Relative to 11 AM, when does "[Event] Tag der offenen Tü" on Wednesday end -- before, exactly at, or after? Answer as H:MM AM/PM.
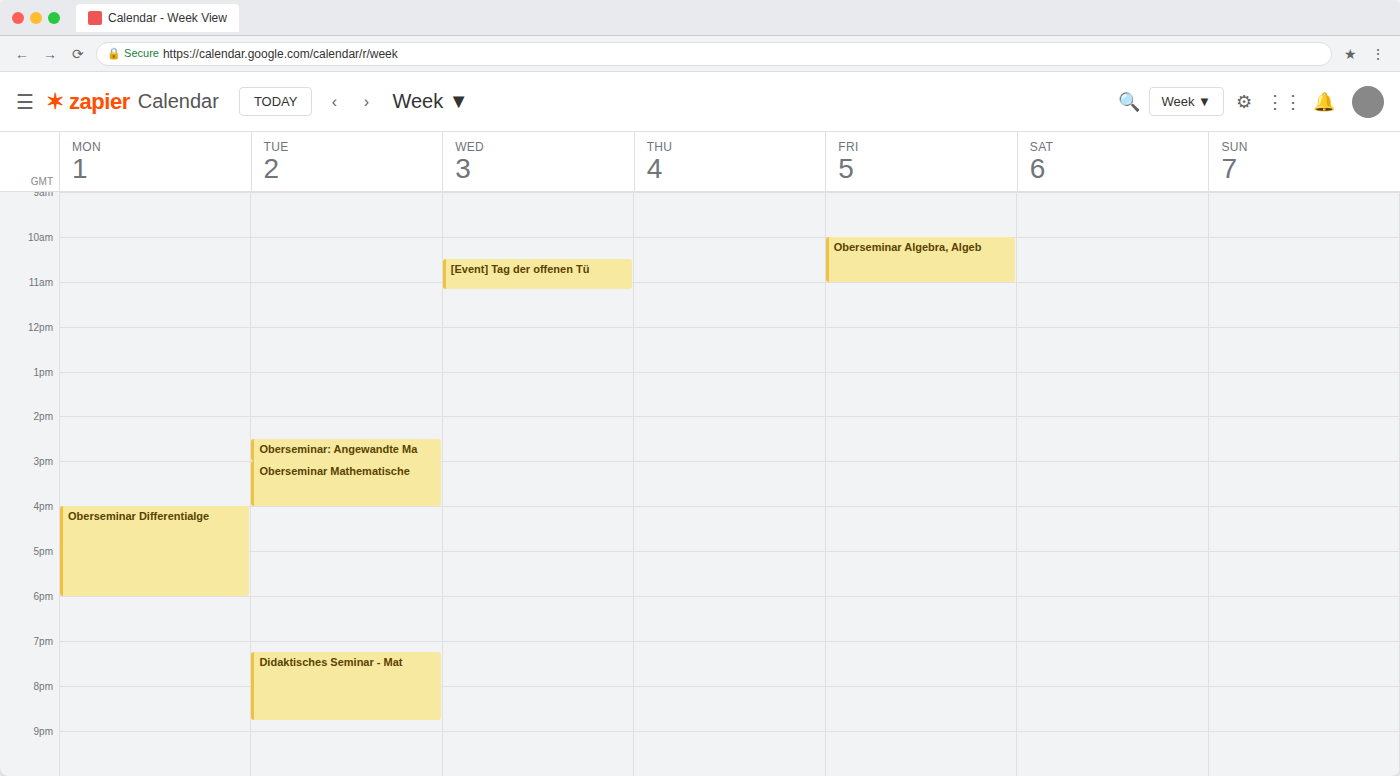
11:10 AM -- after 11 AM, 10 minutes below the 11 AM line.